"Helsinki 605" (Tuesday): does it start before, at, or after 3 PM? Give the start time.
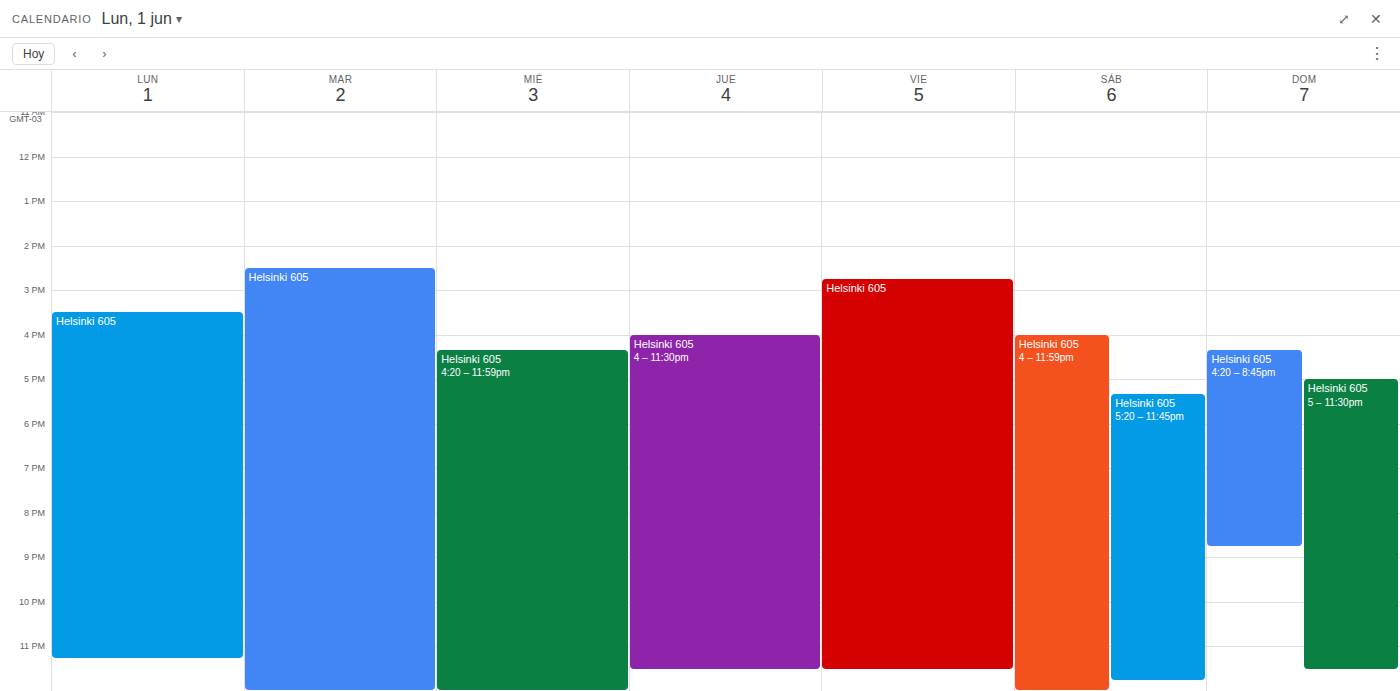
2:30 PM -- before 3 PM, 30 minutes above the 3 PM line.